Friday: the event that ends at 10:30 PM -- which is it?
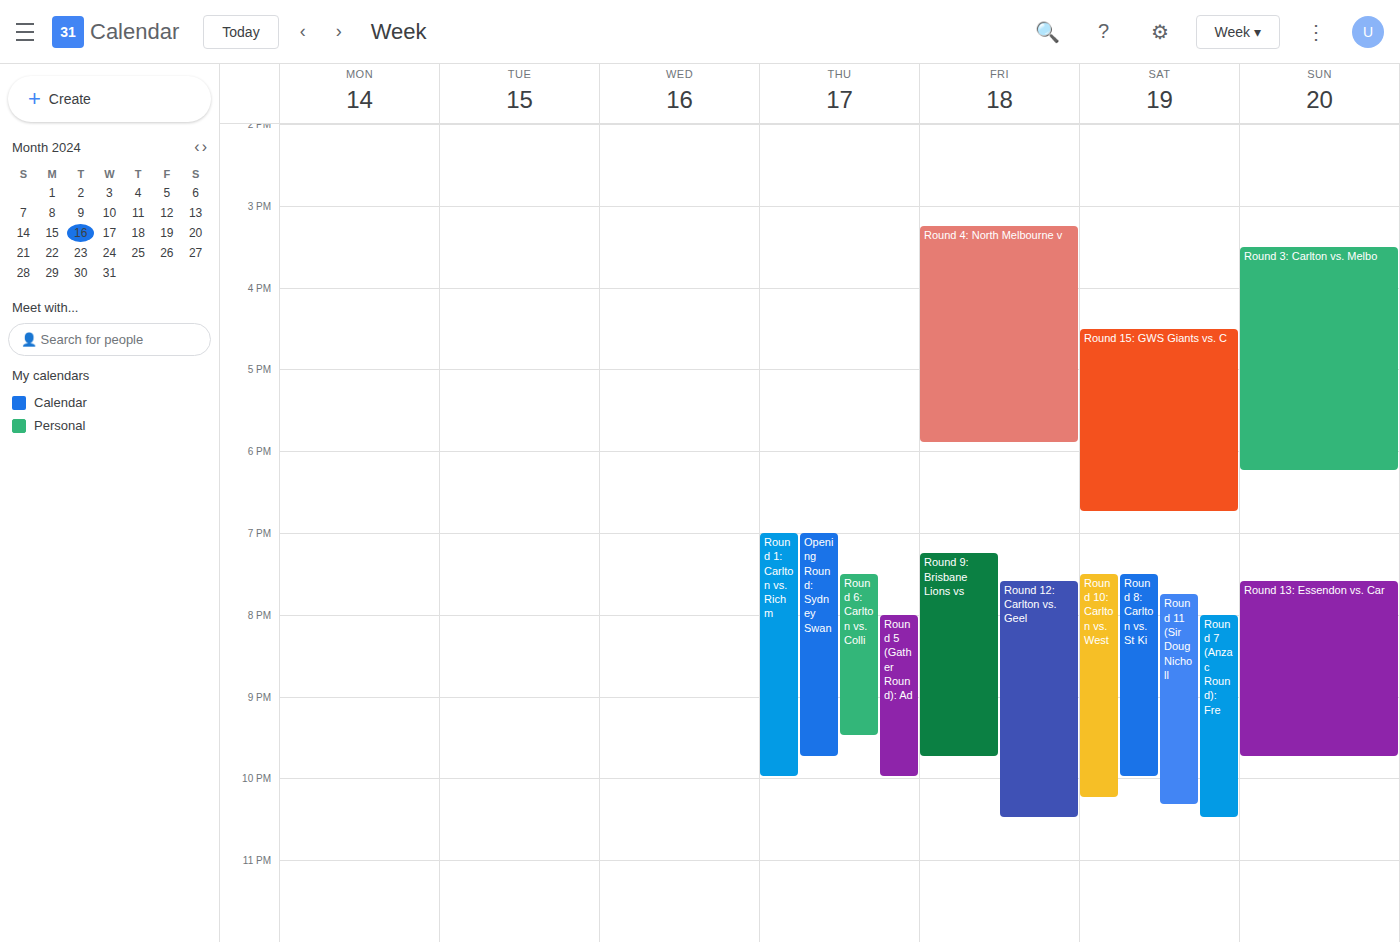
"Round 12: Carlton vs. Geel"